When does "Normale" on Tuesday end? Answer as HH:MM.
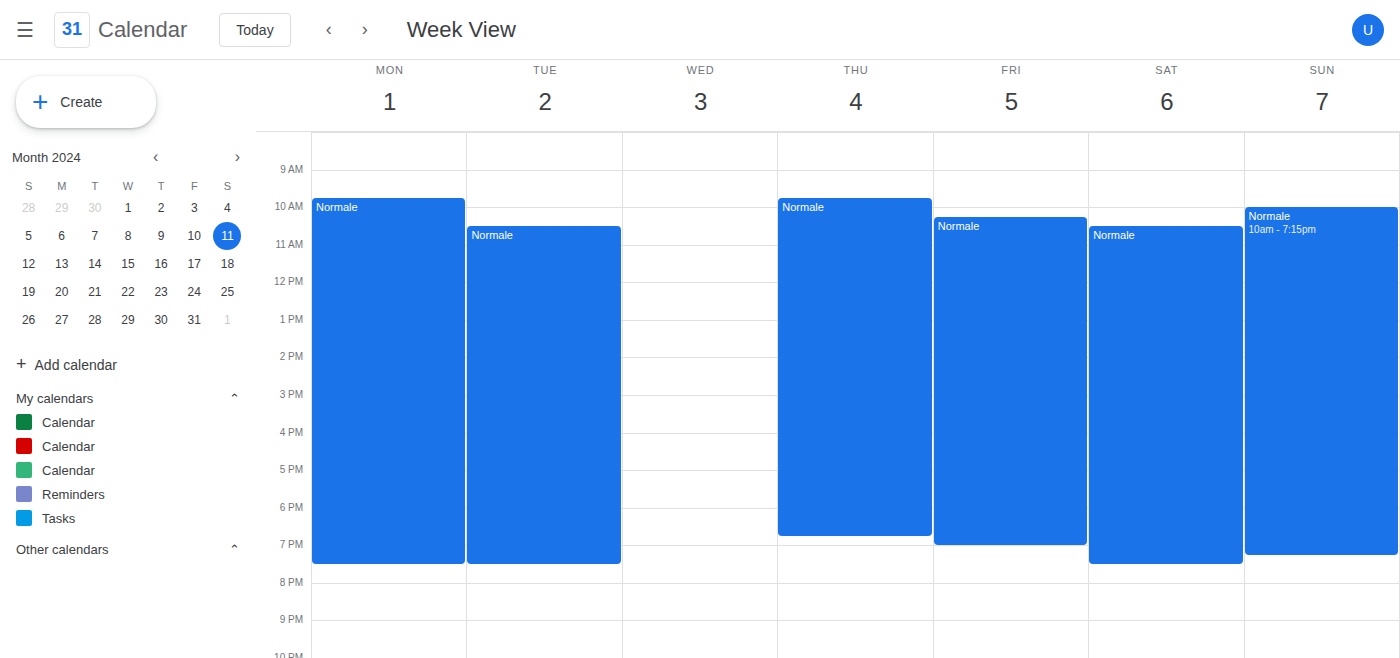
19:30